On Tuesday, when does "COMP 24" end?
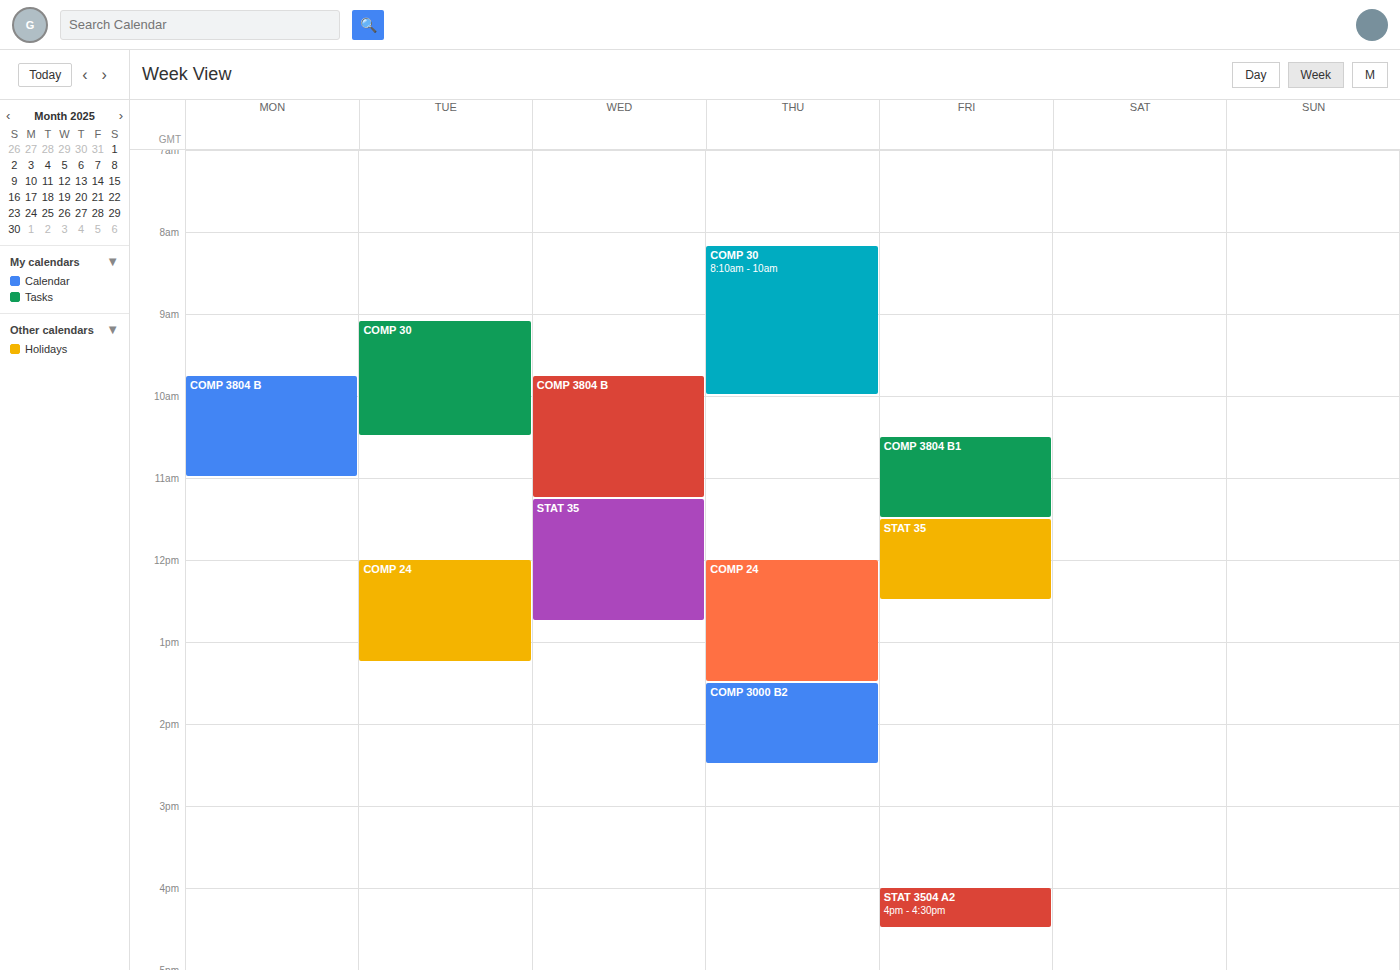
1:15 PM